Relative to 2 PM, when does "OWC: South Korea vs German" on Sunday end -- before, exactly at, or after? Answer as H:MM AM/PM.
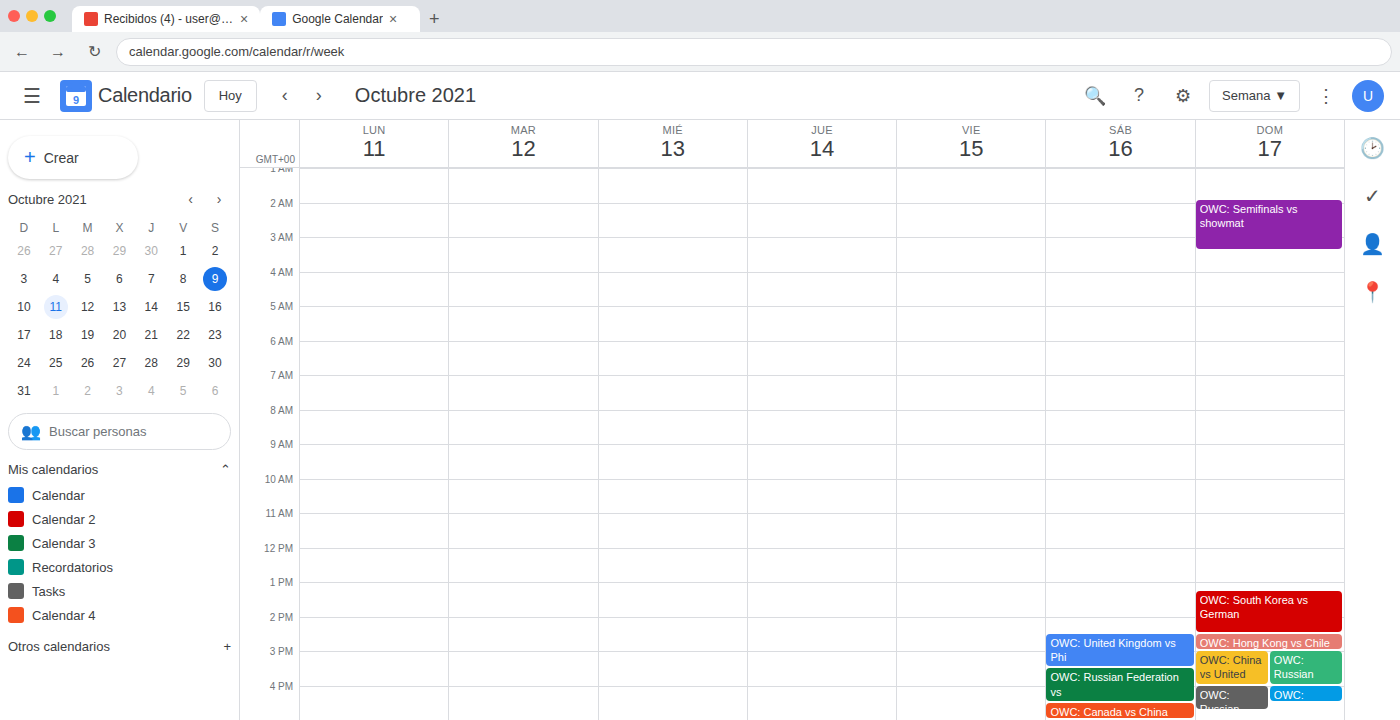
2:30 PM -- after 2 PM, 30 minutes below the 2 PM line.